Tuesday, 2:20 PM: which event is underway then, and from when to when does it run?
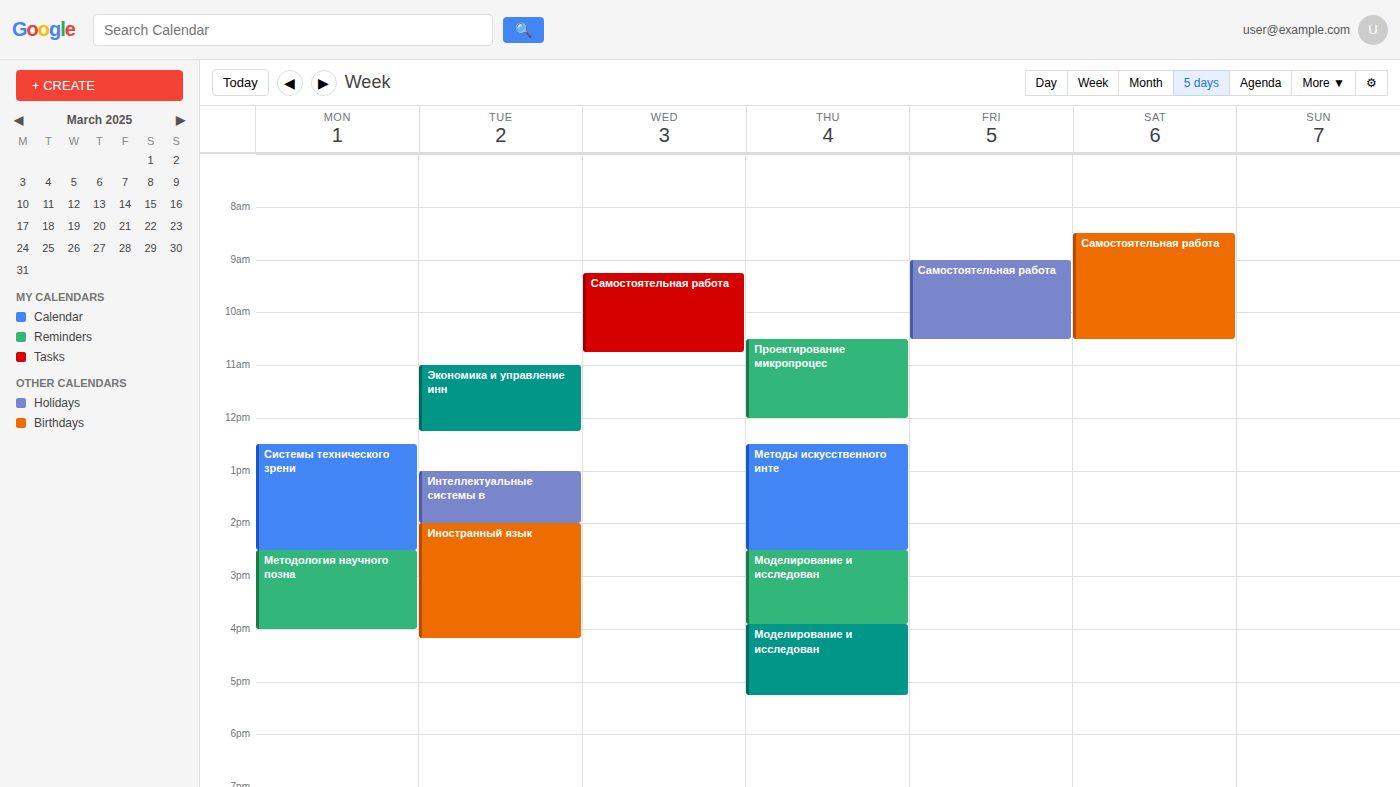
"Иностранный язык", 2:00 PM to 4:10 PM